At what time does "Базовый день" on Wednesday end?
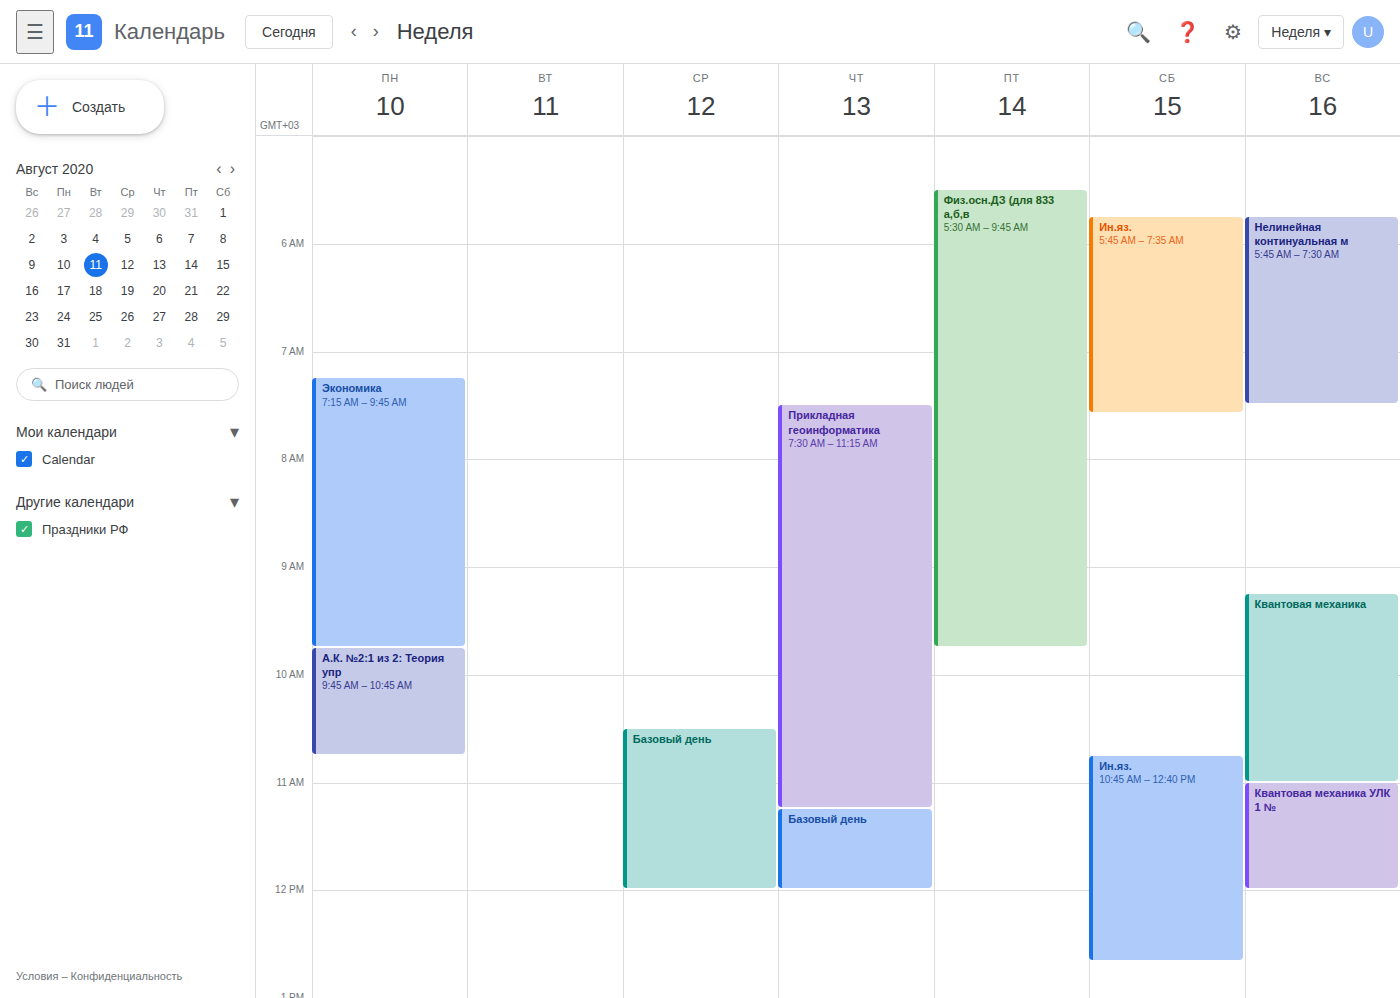
12:00 PM